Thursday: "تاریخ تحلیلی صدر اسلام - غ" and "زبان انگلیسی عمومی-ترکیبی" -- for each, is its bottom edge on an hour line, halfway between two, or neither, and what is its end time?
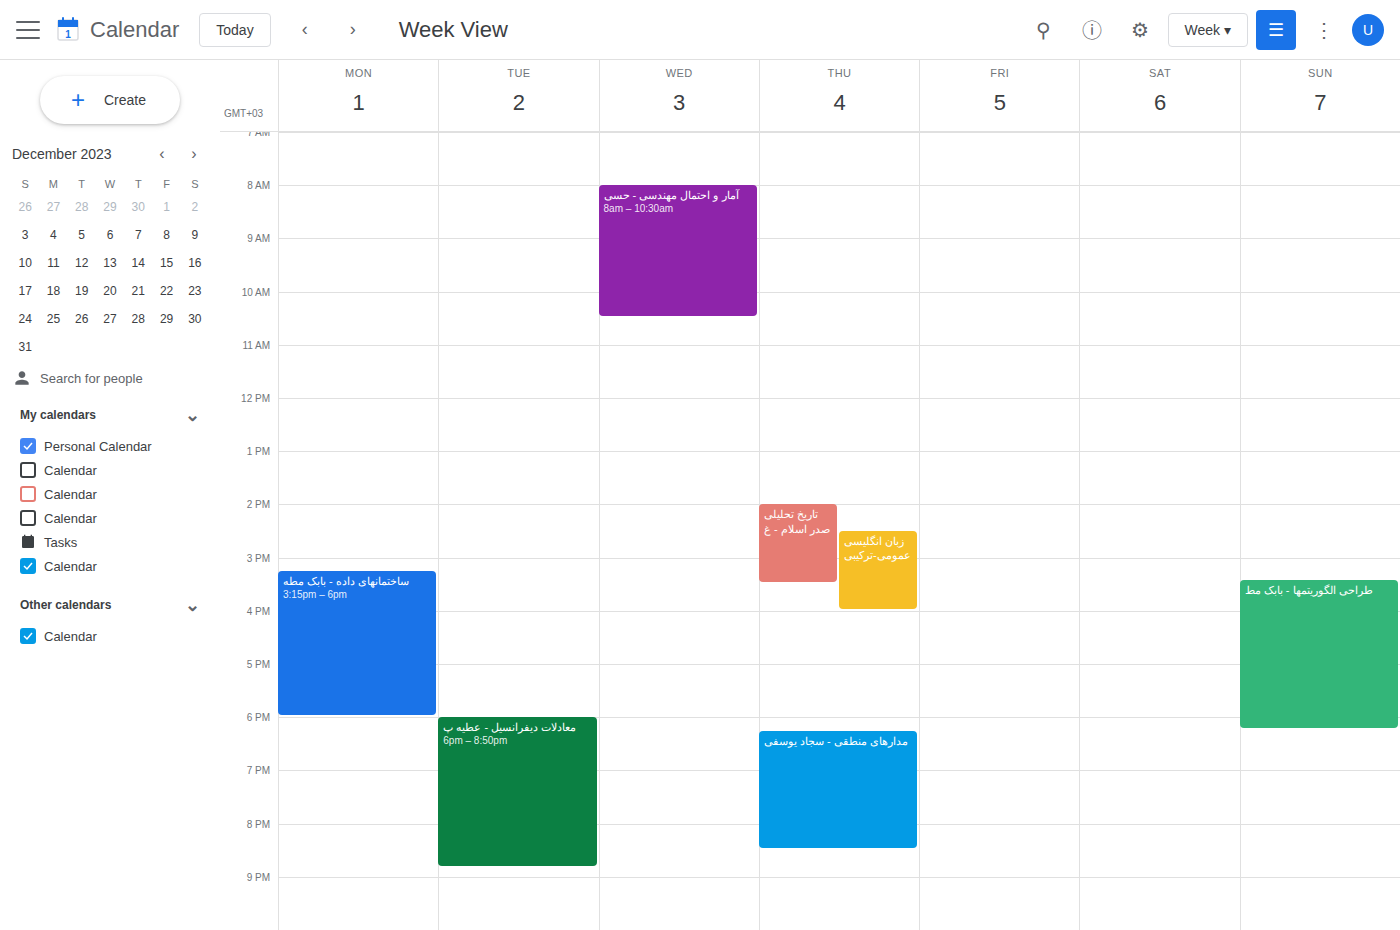
"تاریخ تحلیلی صدر اسلام - غ": 3:30 PM, halfway between the 3 PM and 4 PM lines. "زبان انگلیسی عمومی-ترکیبی": 4:00 PM, exactly on the 4 PM line.